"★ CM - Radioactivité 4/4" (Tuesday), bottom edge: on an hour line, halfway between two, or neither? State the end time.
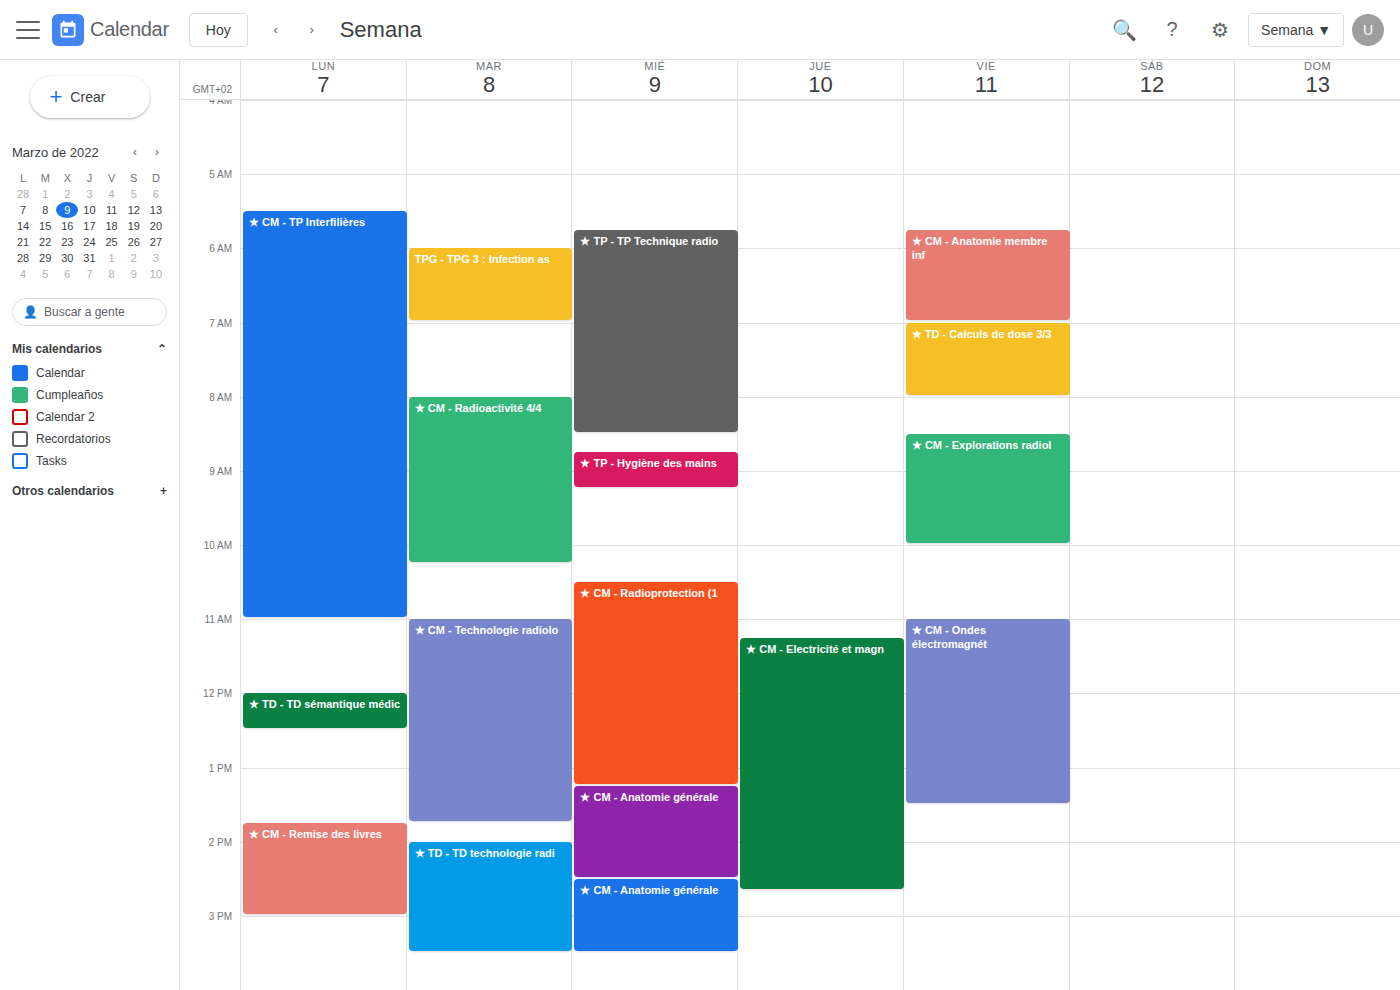
10:15 -- neither: a quarter of the way from the 10:00 line to the 11:00 line.